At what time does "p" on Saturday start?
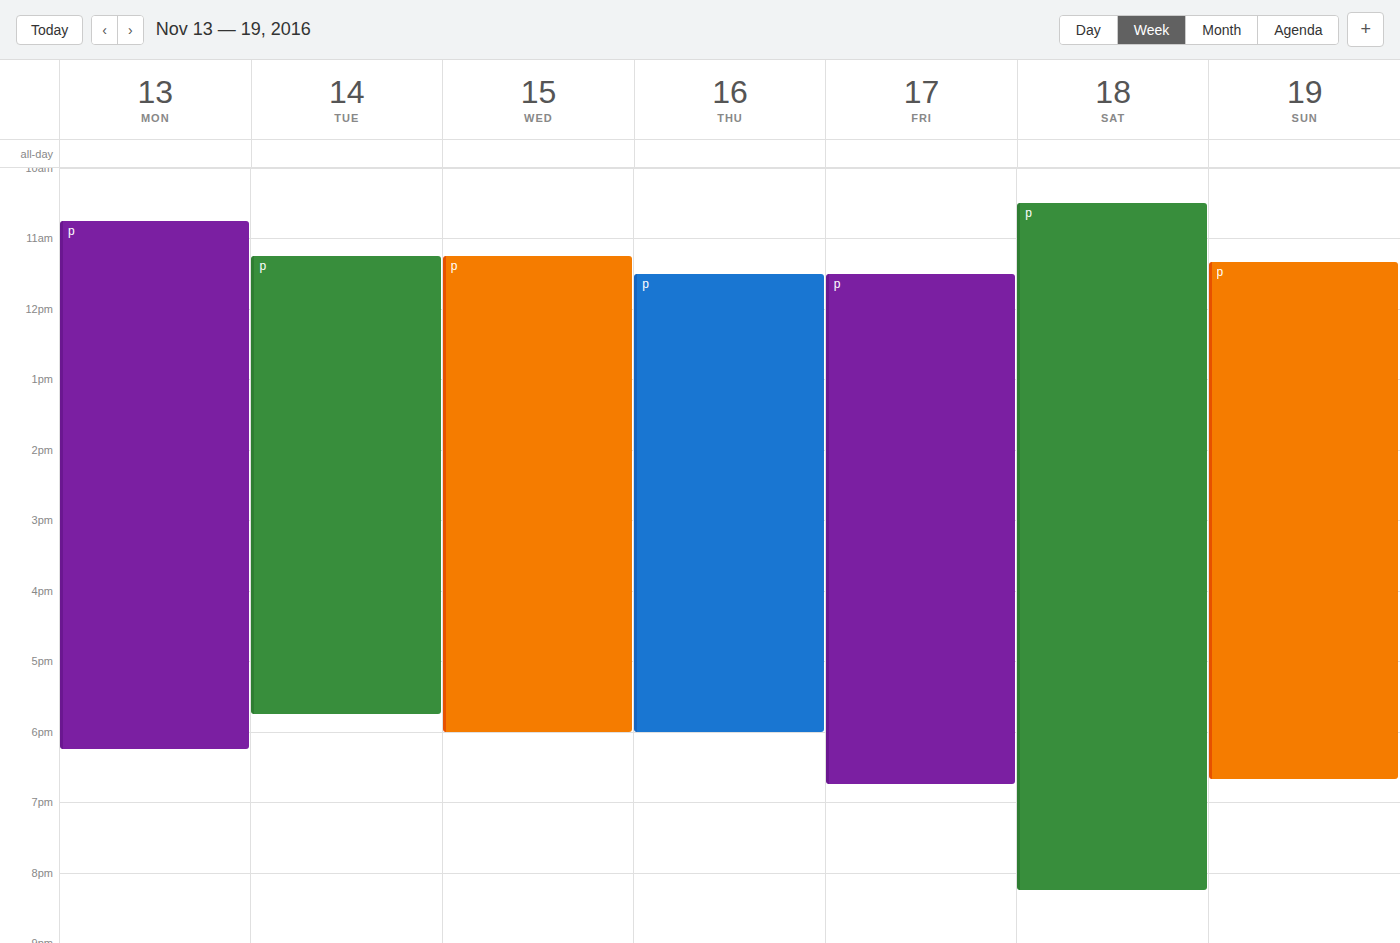
10:30 AM